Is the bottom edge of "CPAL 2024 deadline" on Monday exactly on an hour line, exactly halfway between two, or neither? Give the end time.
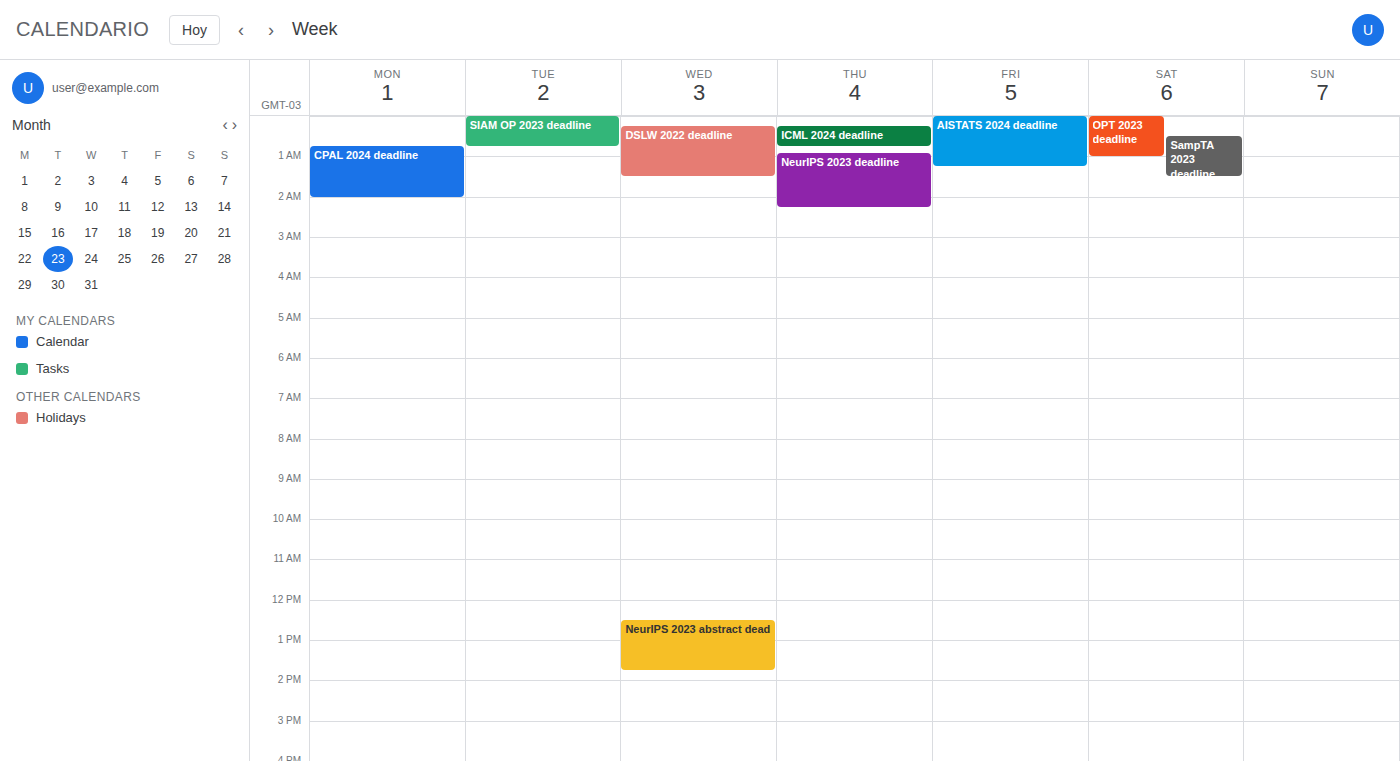
2:00 AM -- exactly on the 2 AM line.